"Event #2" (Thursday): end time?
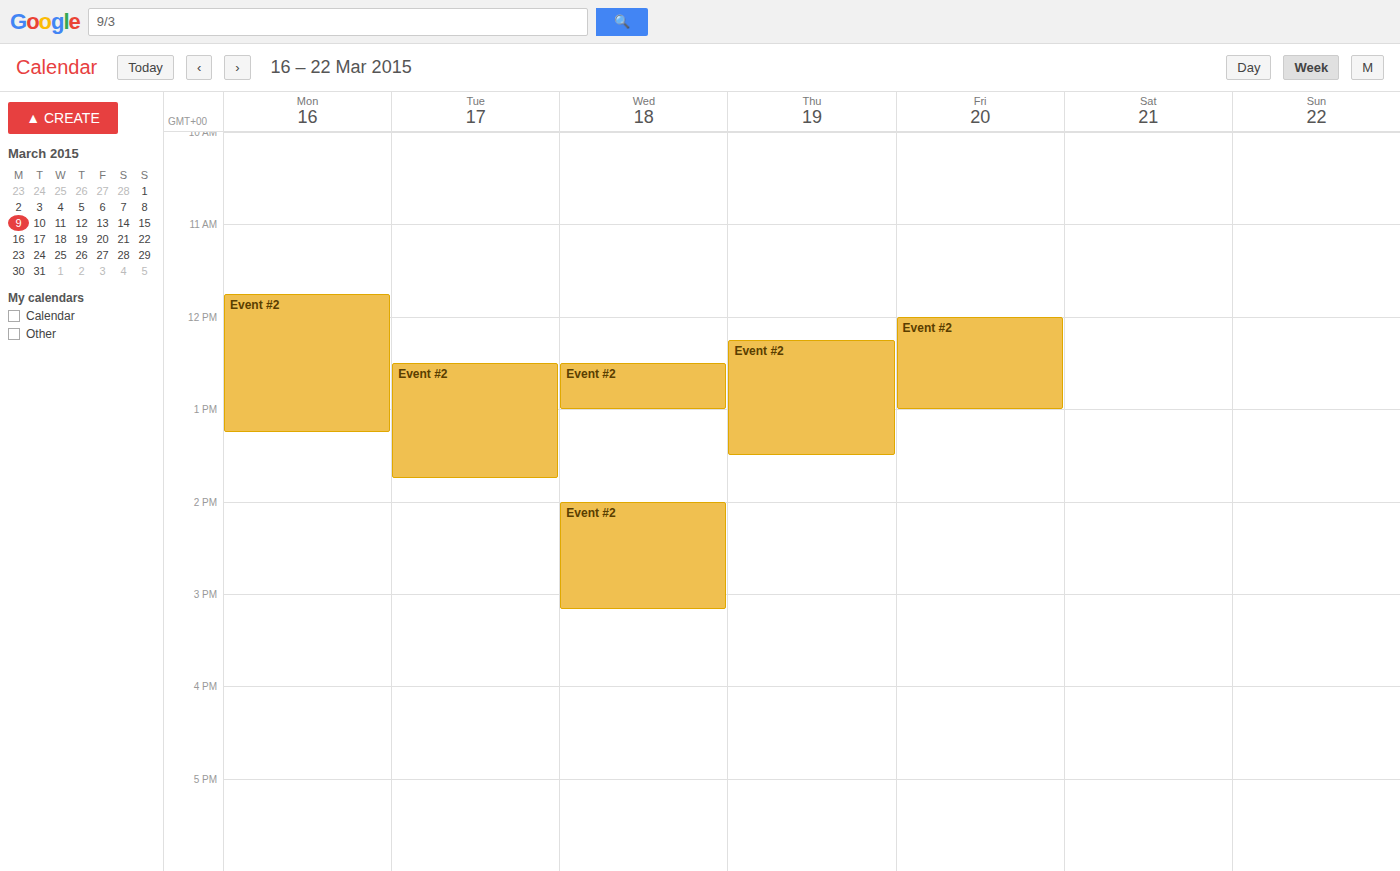
13:30